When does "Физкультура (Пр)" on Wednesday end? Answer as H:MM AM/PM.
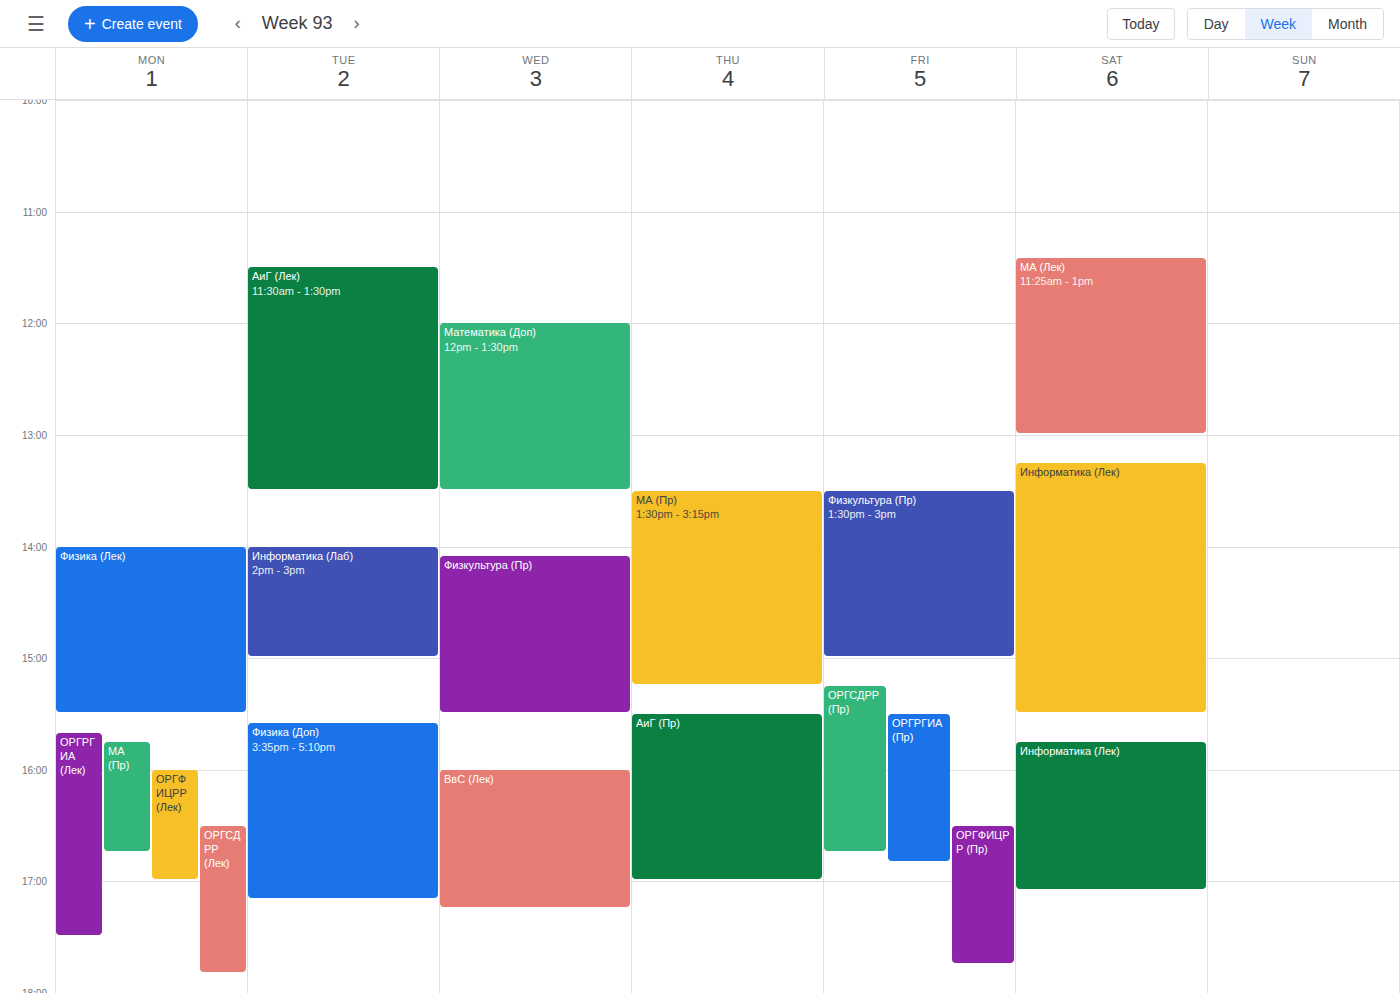
3:30 PM